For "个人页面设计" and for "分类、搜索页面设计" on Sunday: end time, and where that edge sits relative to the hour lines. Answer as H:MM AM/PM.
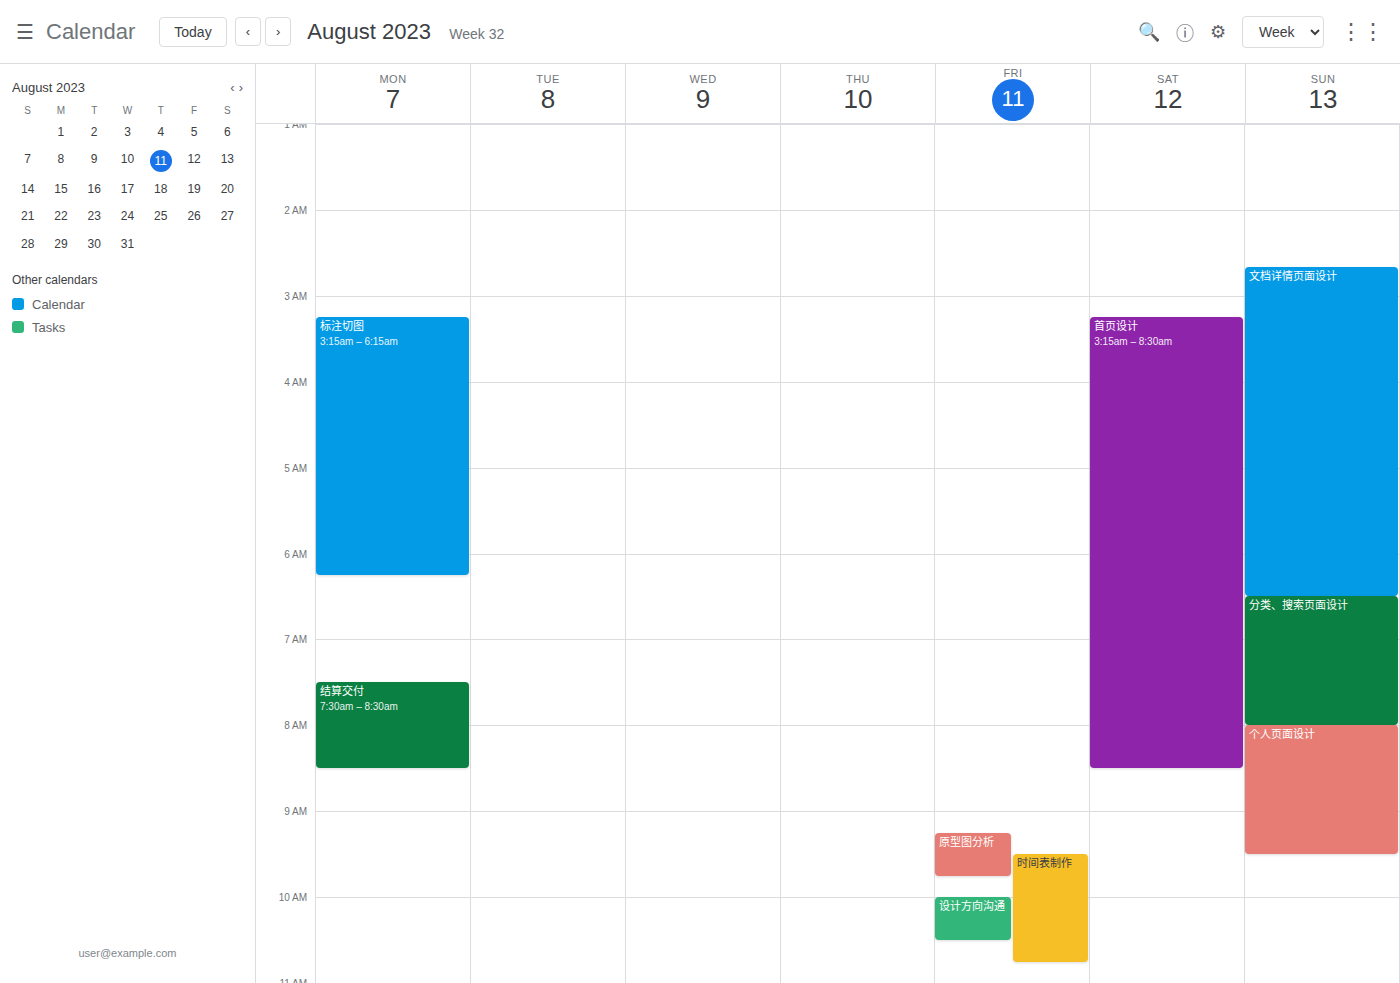
"个人页面设计": 9:30 AM, halfway between the 9 AM and 10 AM lines. "分类、搜索页面设计": 8:00 AM, exactly on the 8 AM line.